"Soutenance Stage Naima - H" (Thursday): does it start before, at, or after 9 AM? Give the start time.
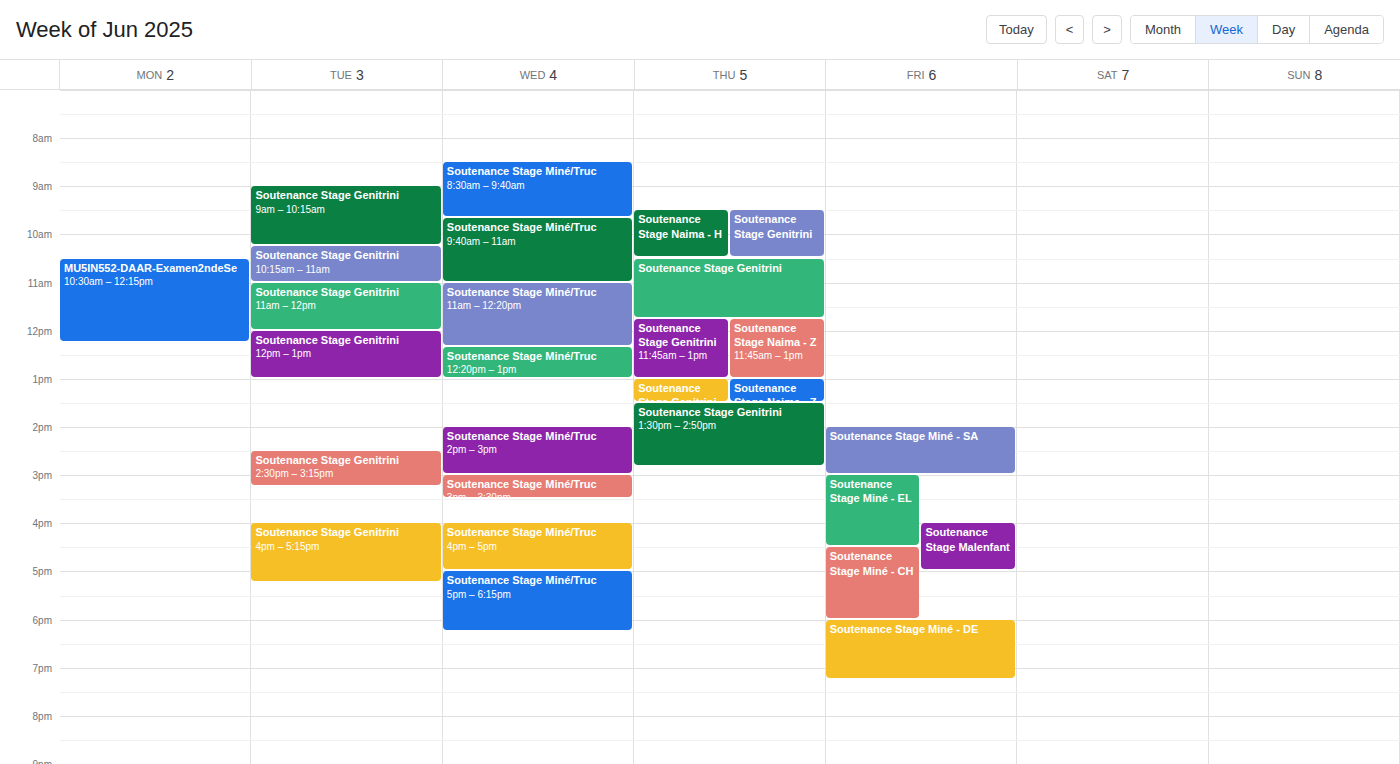
9:30 AM -- after 9 AM, 30 minutes below the 9 AM line.